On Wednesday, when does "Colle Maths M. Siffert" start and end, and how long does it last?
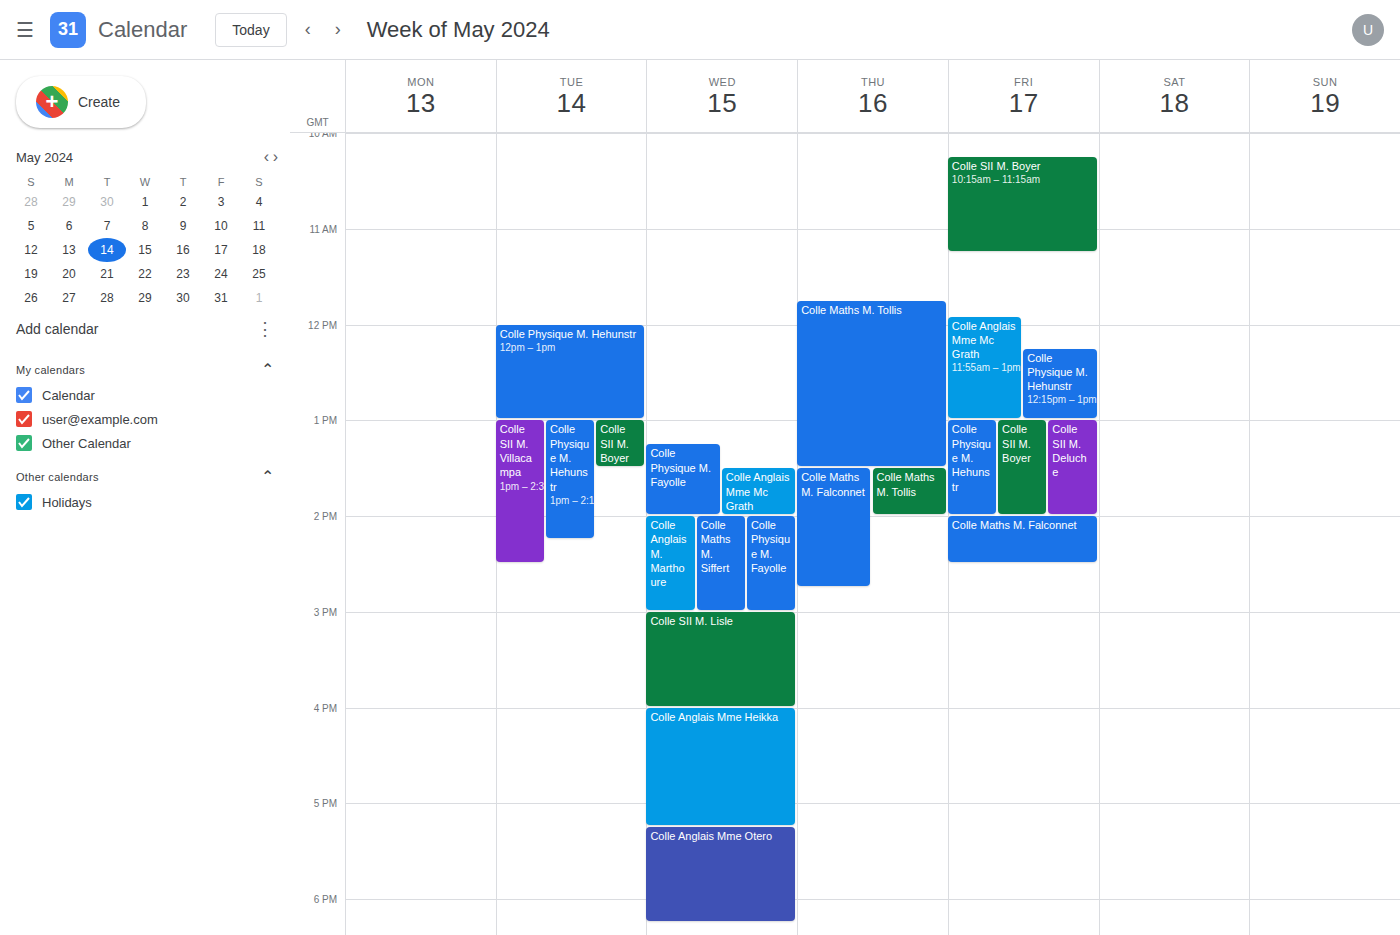
2:00 PM to 3:00 PM, 1 hour